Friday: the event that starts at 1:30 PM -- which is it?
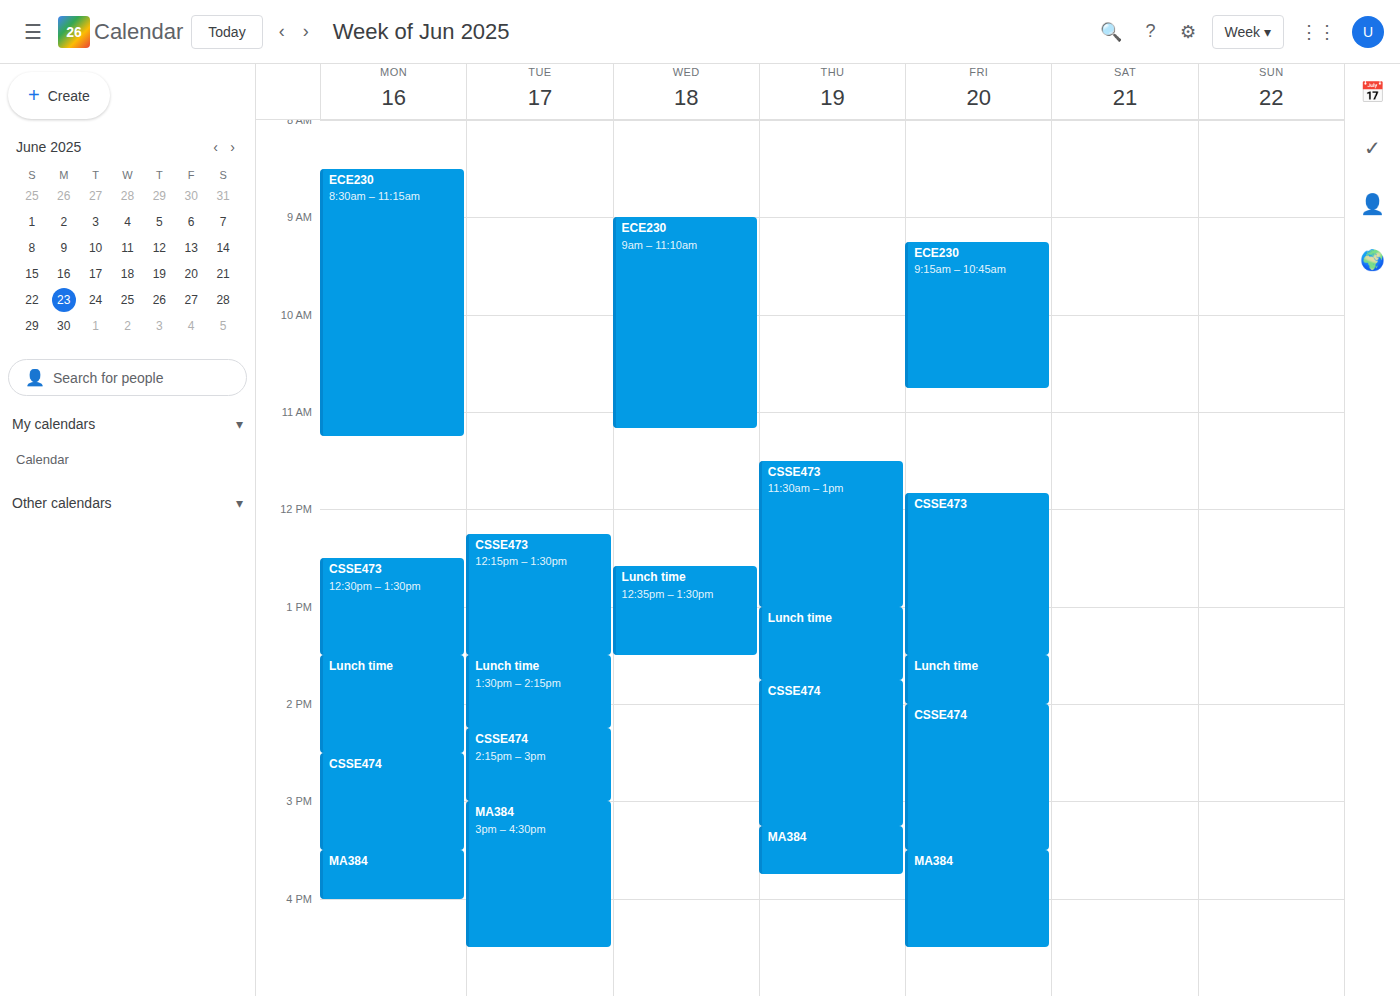
"Lunch time"